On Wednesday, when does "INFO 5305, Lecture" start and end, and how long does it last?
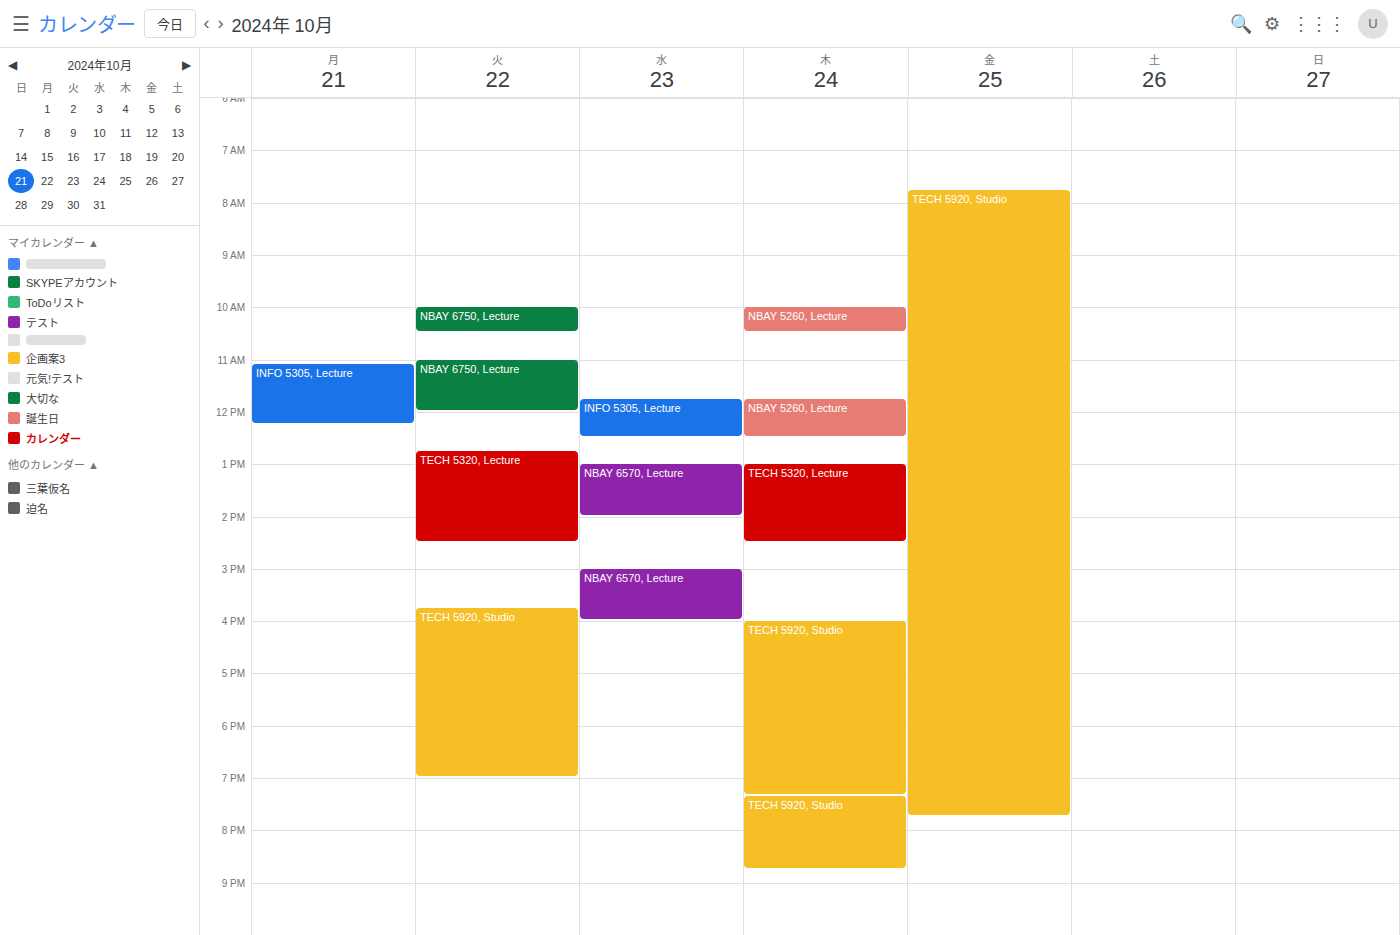
11:45 AM to 12:30 PM, 45 minutes